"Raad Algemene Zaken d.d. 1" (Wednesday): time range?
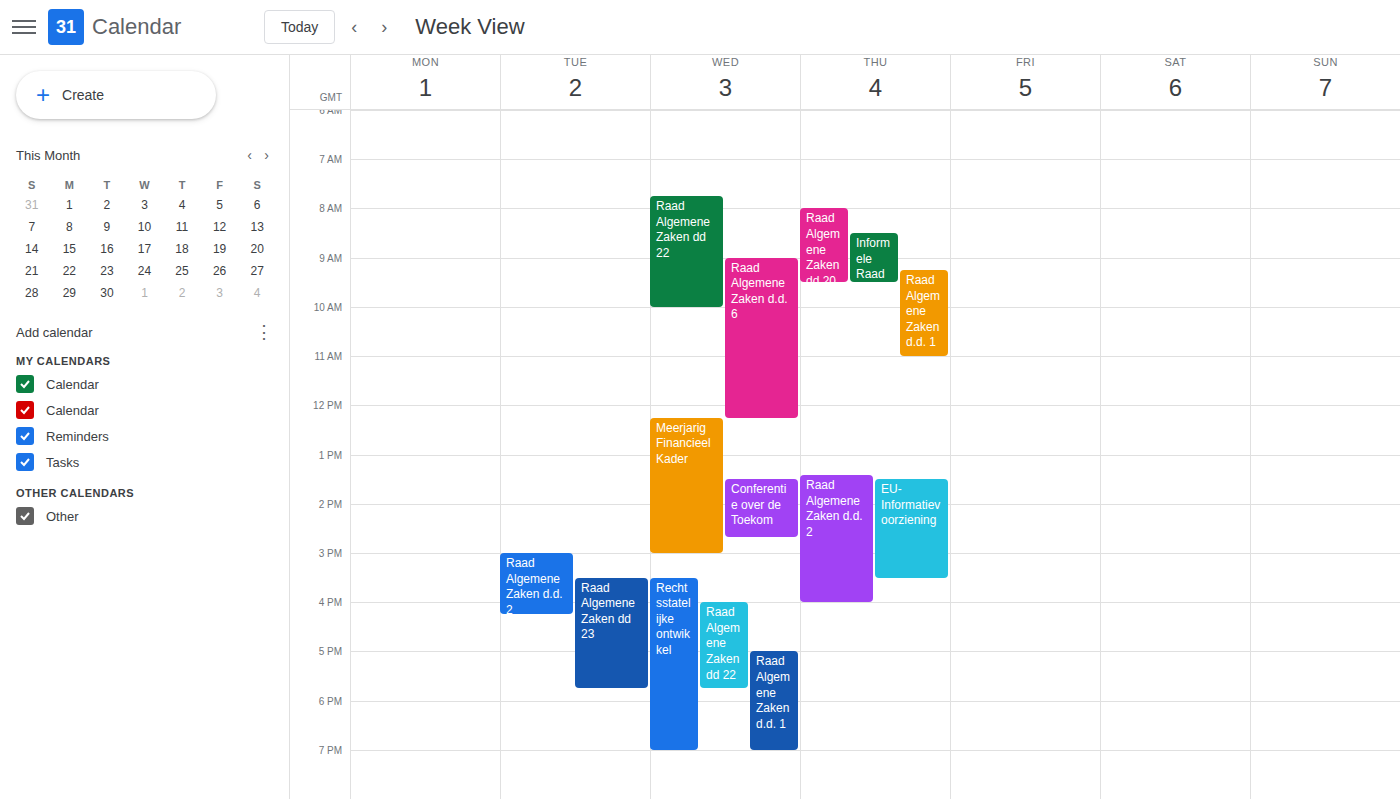
5:00 PM to 7:00 PM